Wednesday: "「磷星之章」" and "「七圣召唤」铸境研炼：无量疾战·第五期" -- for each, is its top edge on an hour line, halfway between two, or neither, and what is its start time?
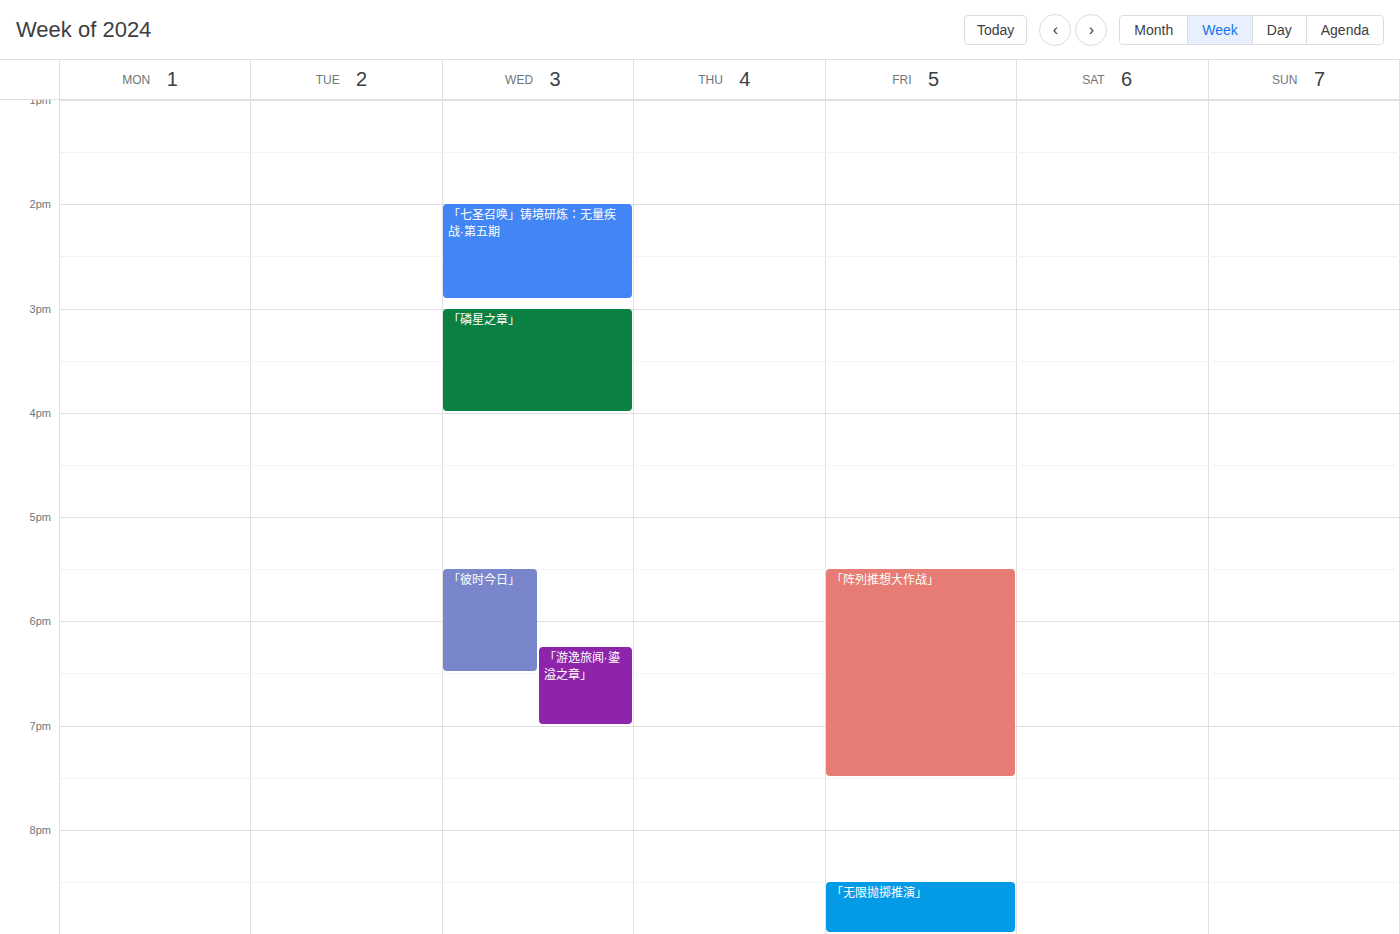
"「磷星之章」": 3:00 PM, exactly on the 3 PM line. "「七圣召唤」铸境研炼：无量疾战·第五期": 2:00 PM, exactly on the 2 PM line.